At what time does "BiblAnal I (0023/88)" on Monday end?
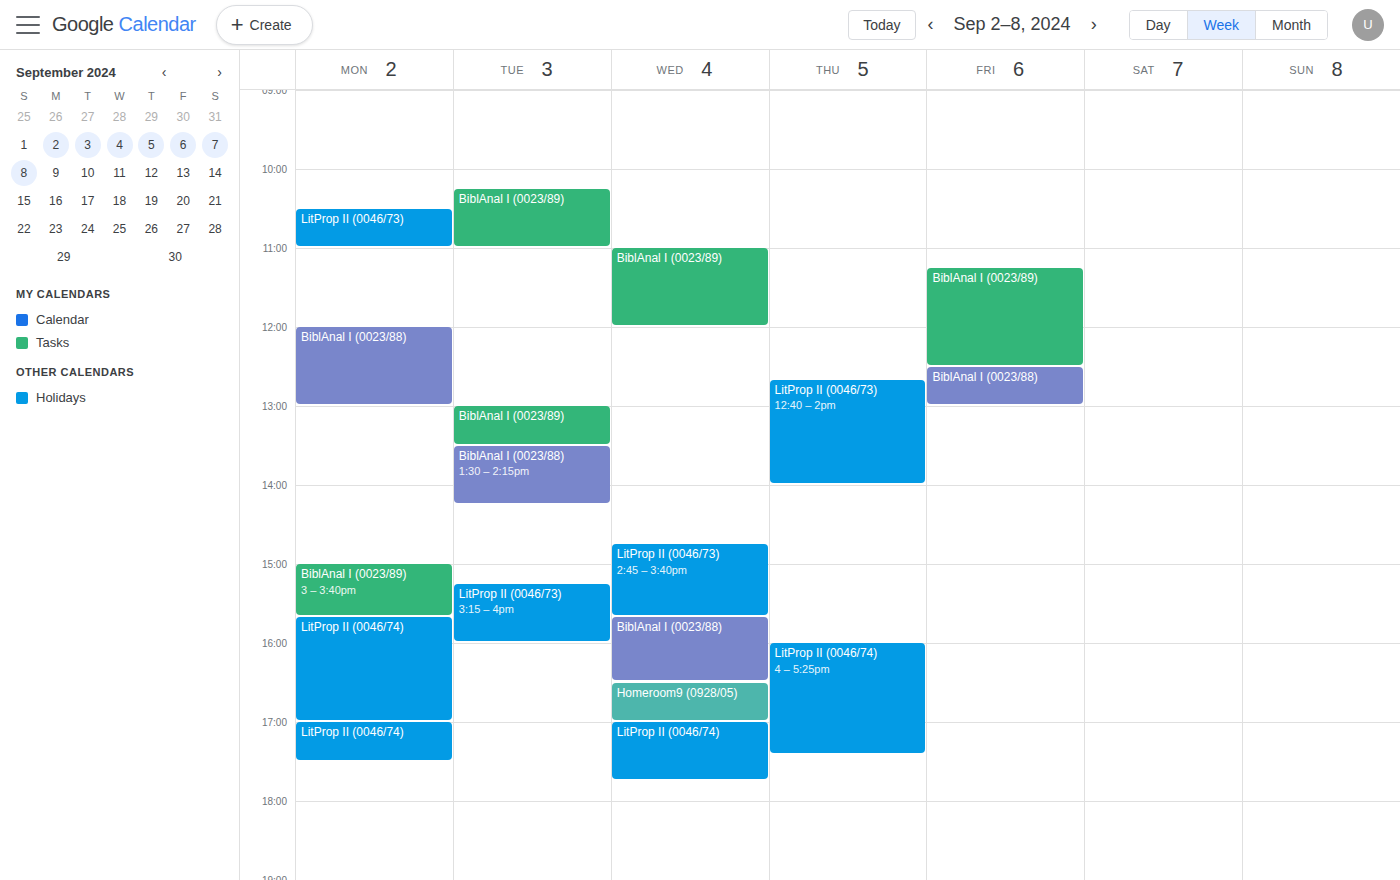
1:00 PM